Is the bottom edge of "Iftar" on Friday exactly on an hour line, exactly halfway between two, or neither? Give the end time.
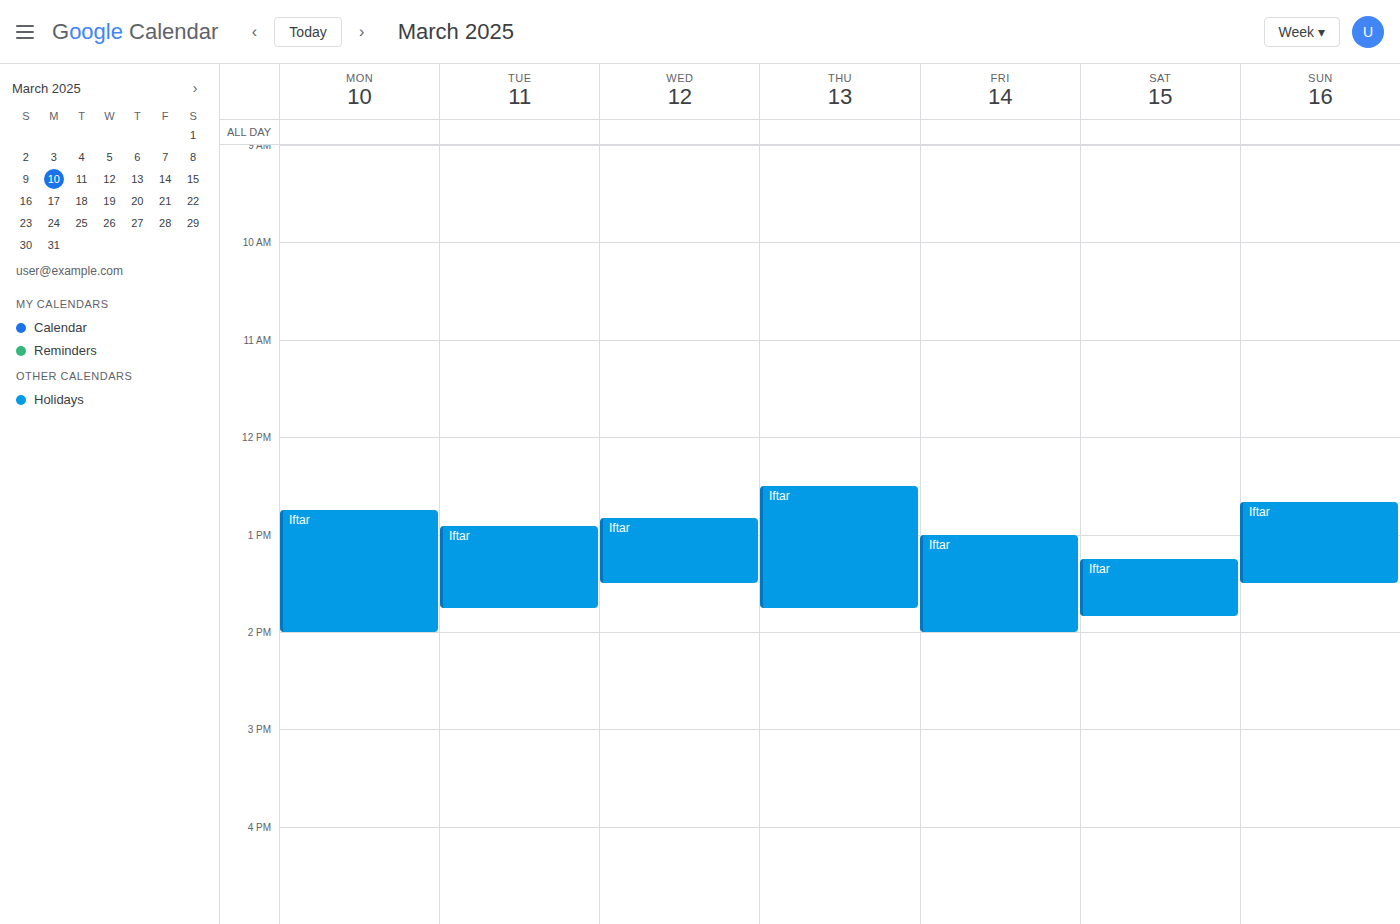
2:00 PM -- exactly on the 2 PM line.